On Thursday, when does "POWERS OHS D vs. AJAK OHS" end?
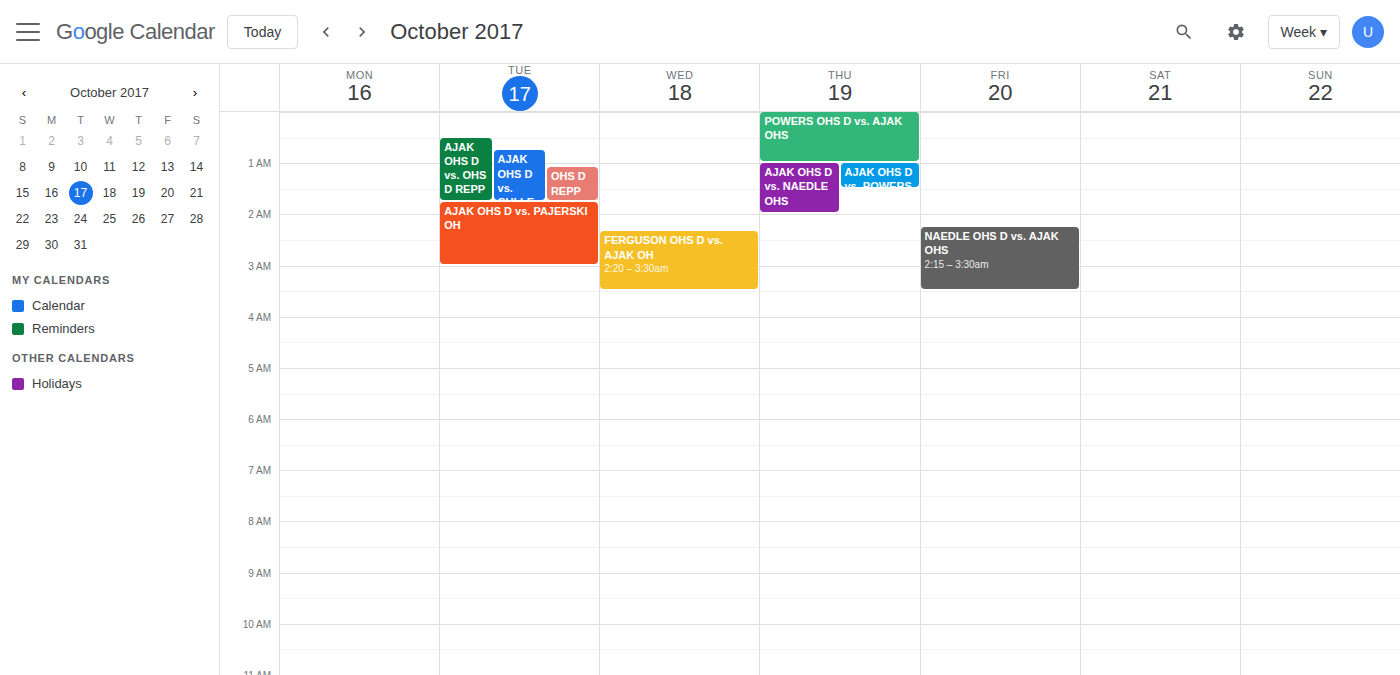
1:00 AM